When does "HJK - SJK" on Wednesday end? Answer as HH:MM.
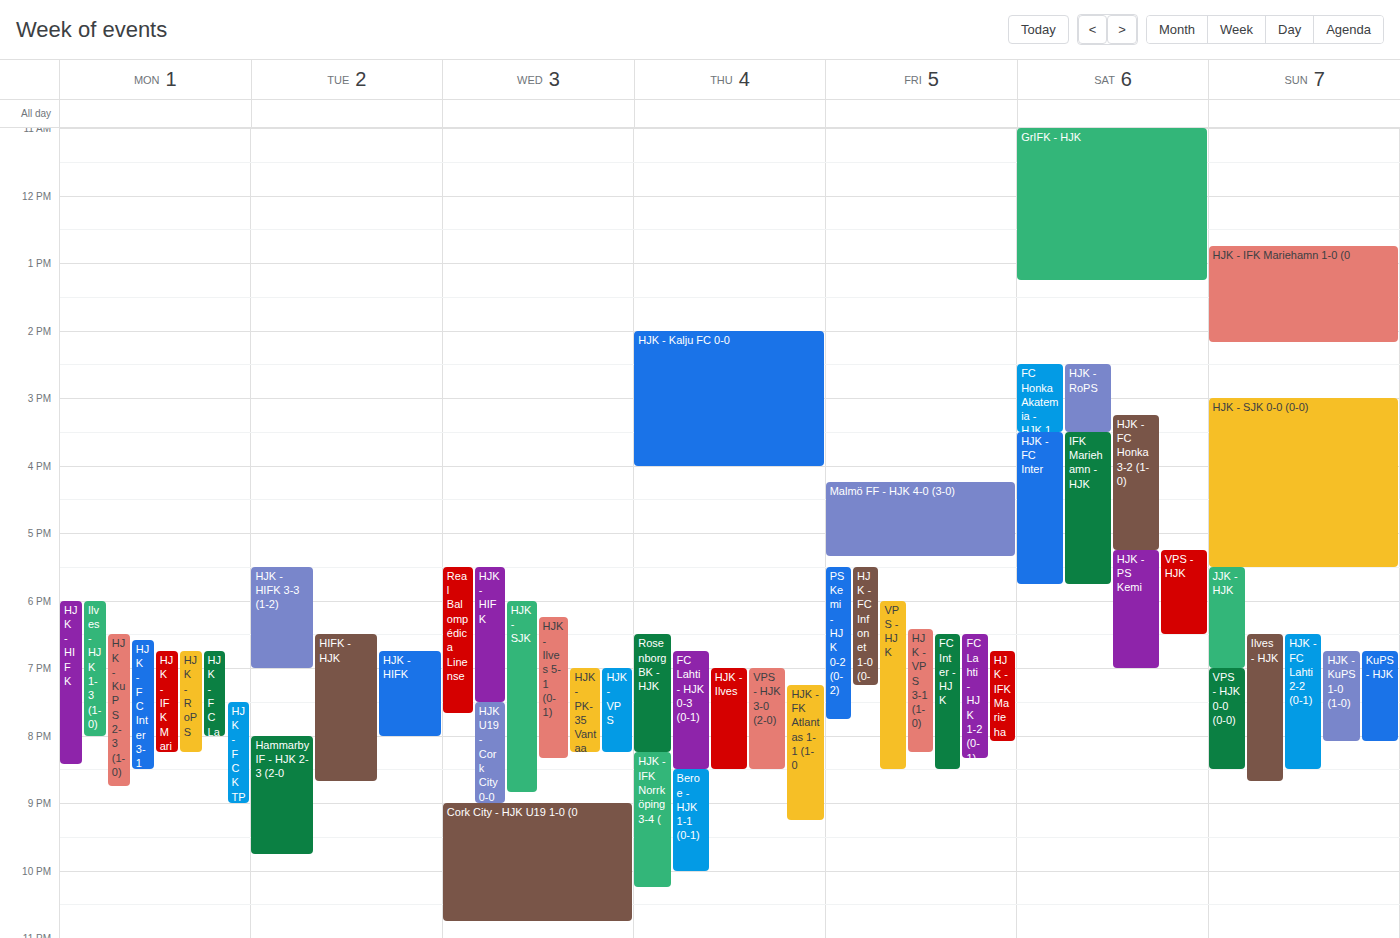
20:50